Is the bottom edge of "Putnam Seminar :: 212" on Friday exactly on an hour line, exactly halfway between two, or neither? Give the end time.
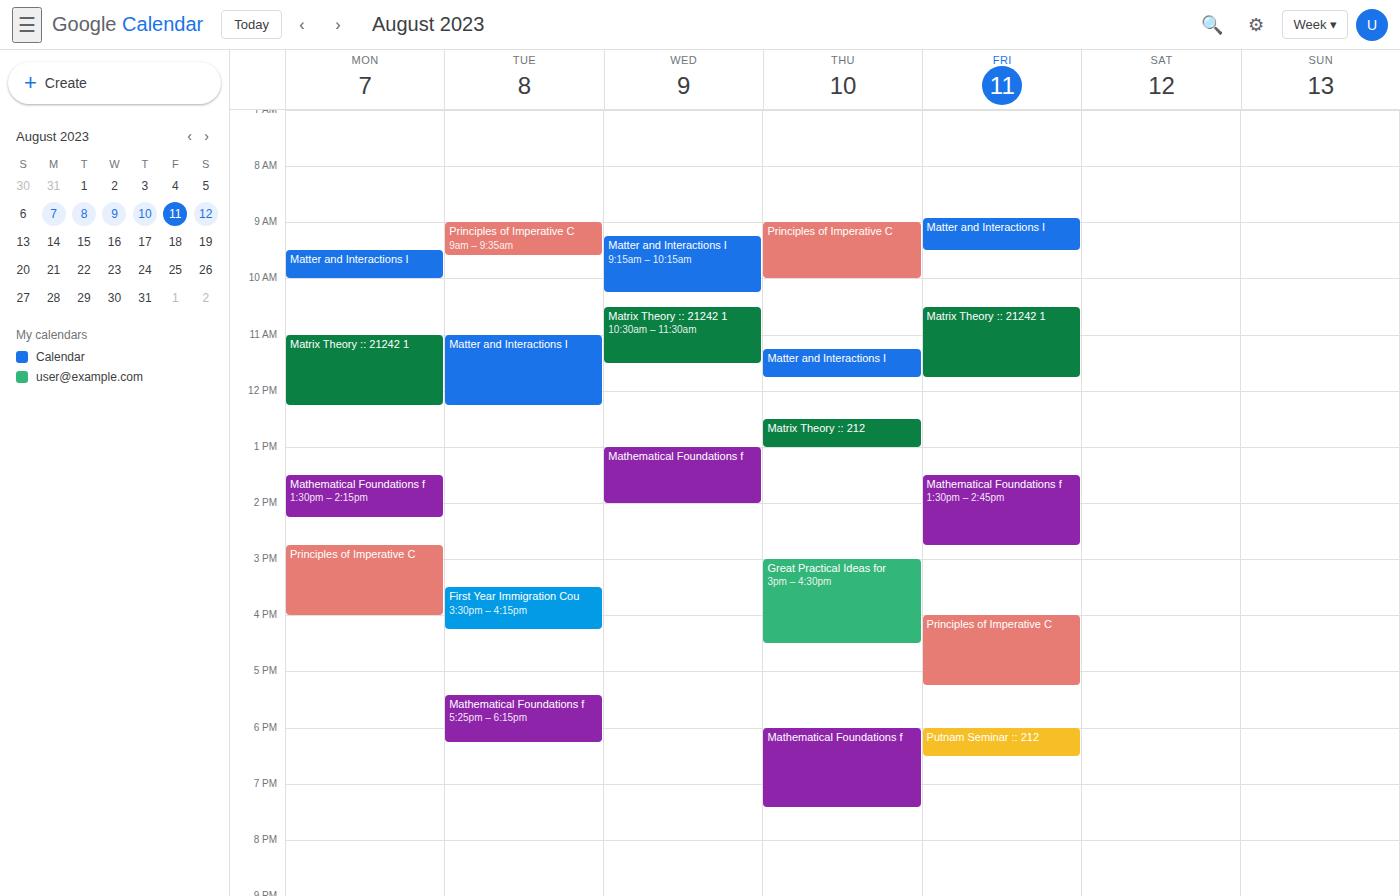
6:30 PM -- halfway between the 6 PM and 7 PM lines.